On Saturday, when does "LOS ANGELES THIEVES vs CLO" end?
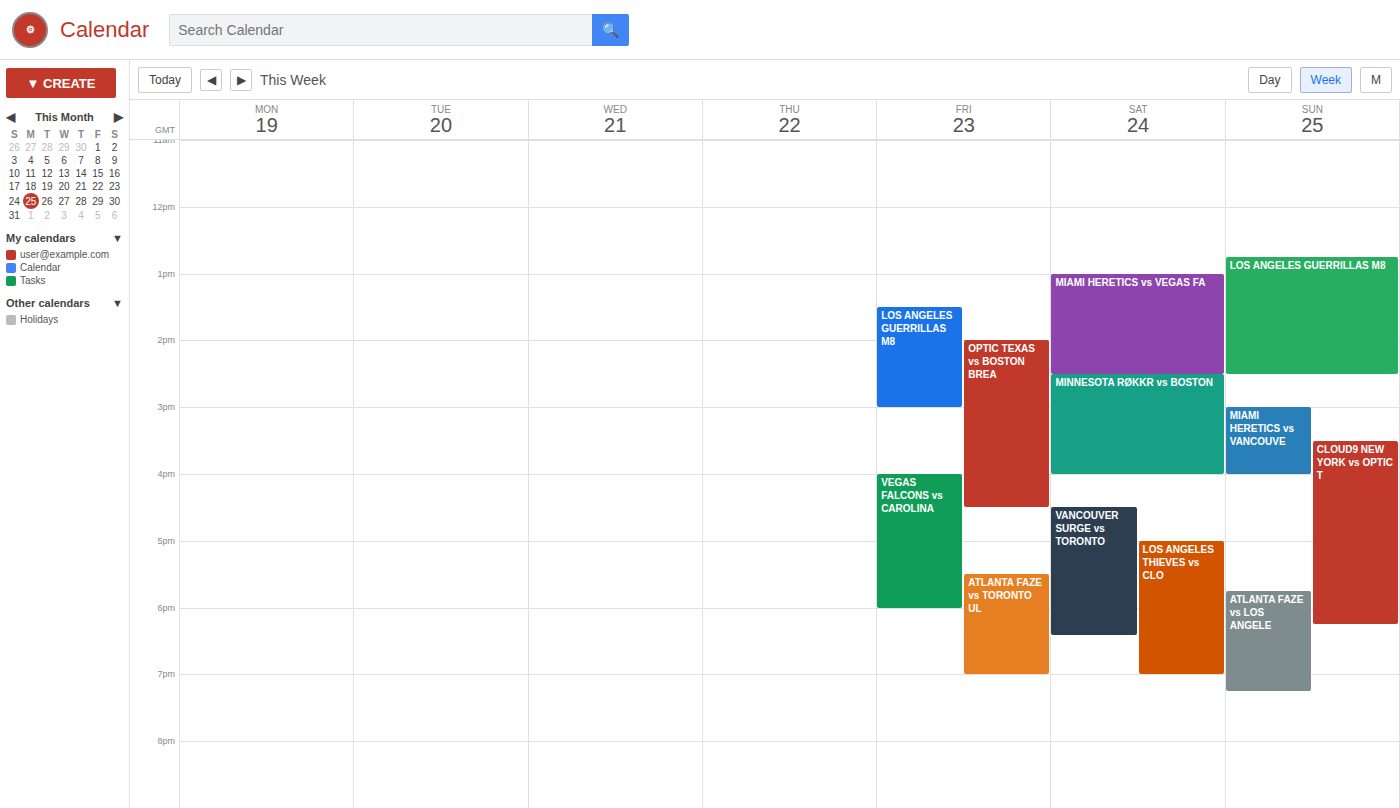
7:00 PM